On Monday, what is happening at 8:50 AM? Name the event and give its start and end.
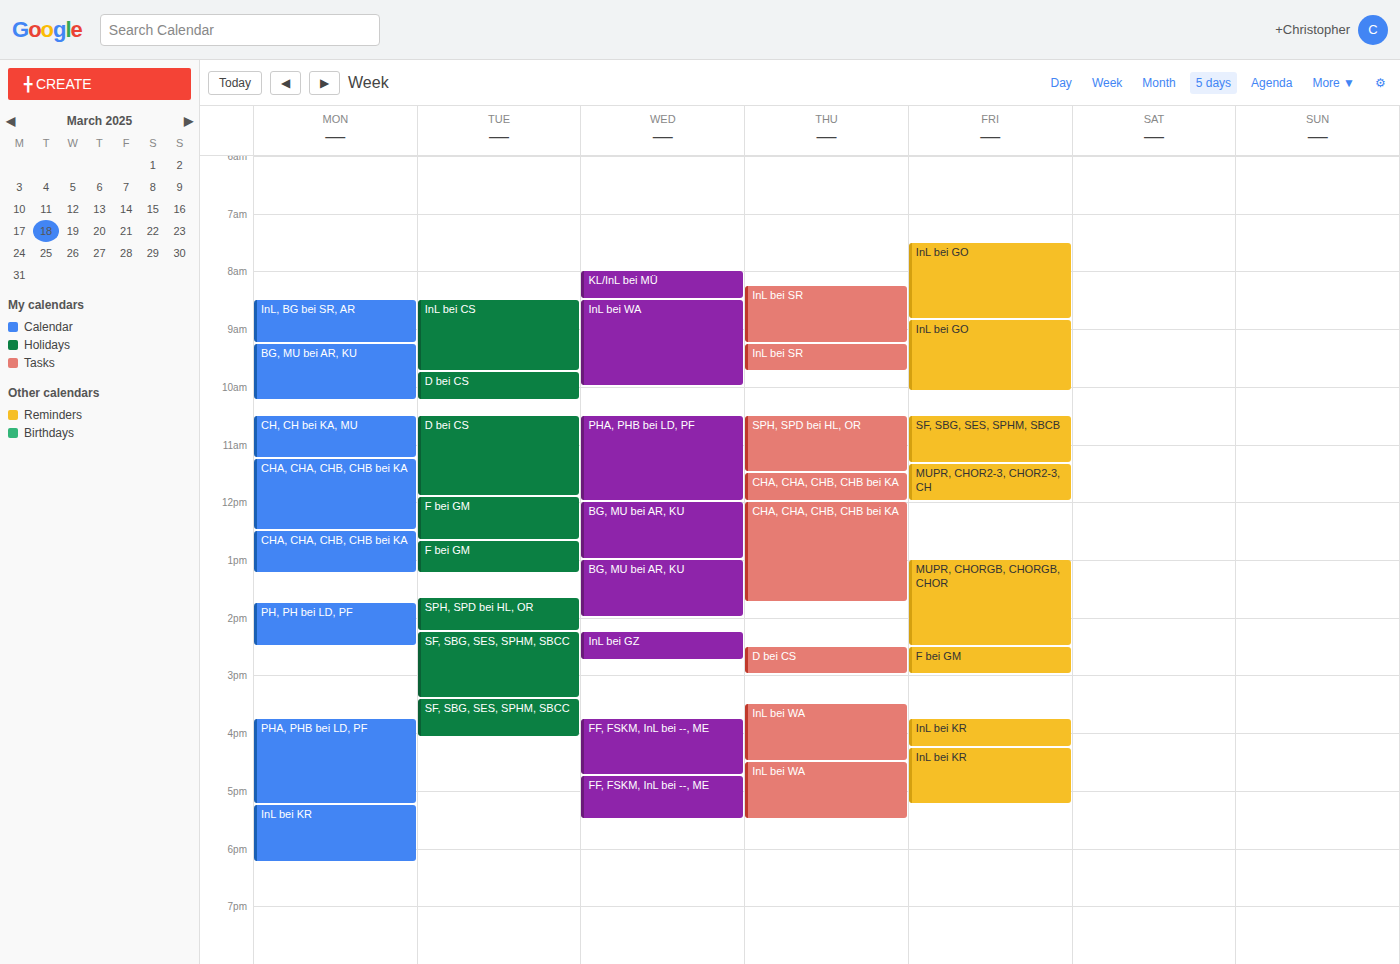
"InL, BG bei SR, AR", 8:30 AM to 9:15 AM